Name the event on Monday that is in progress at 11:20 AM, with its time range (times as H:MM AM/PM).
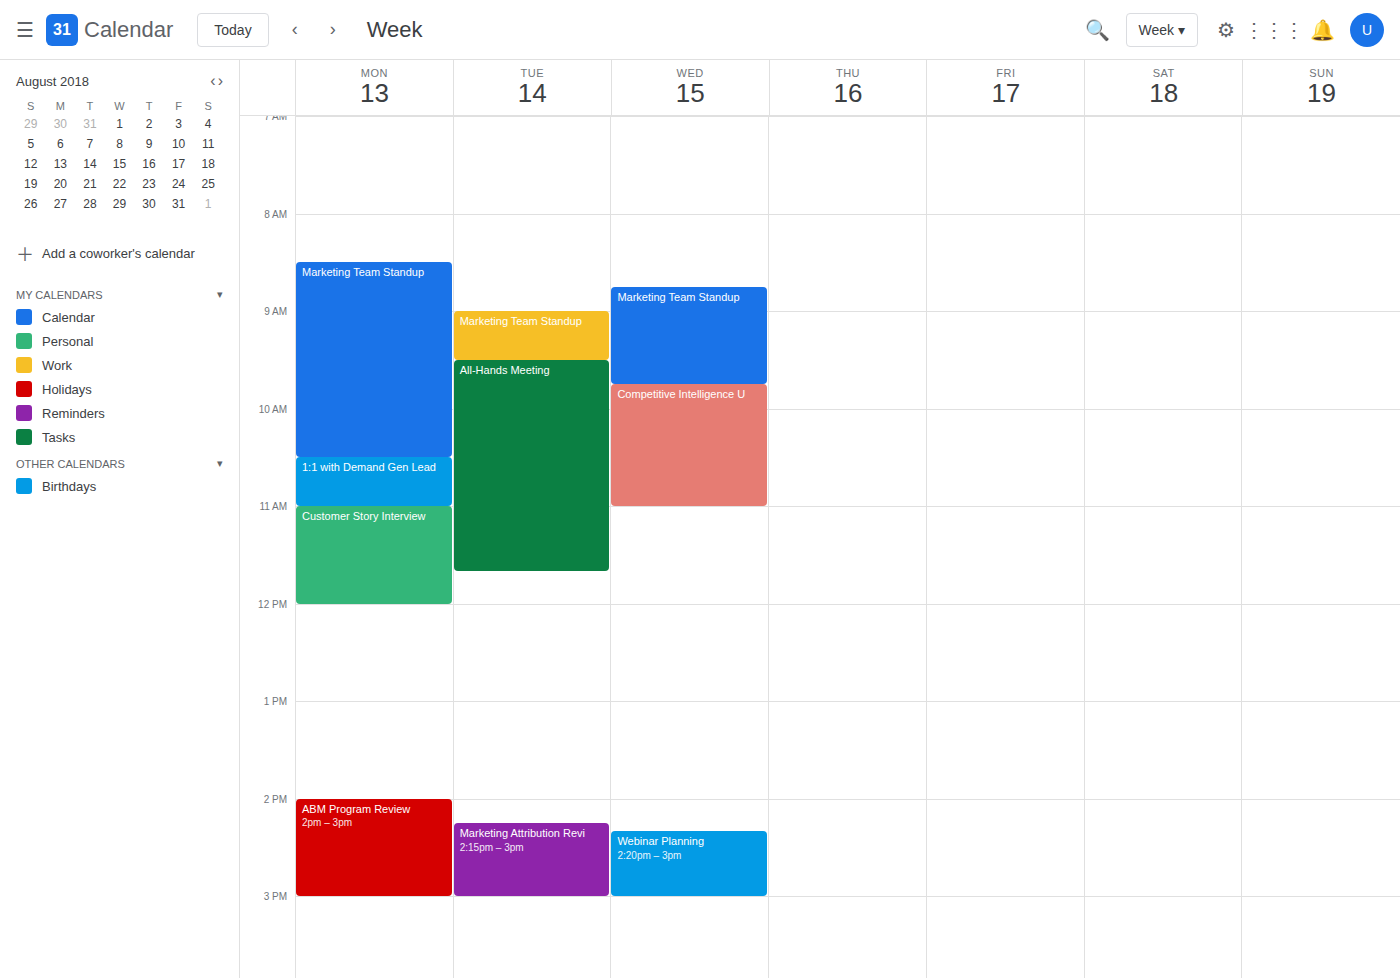
"Customer Story Interview", 11:00 AM to 12:00 PM